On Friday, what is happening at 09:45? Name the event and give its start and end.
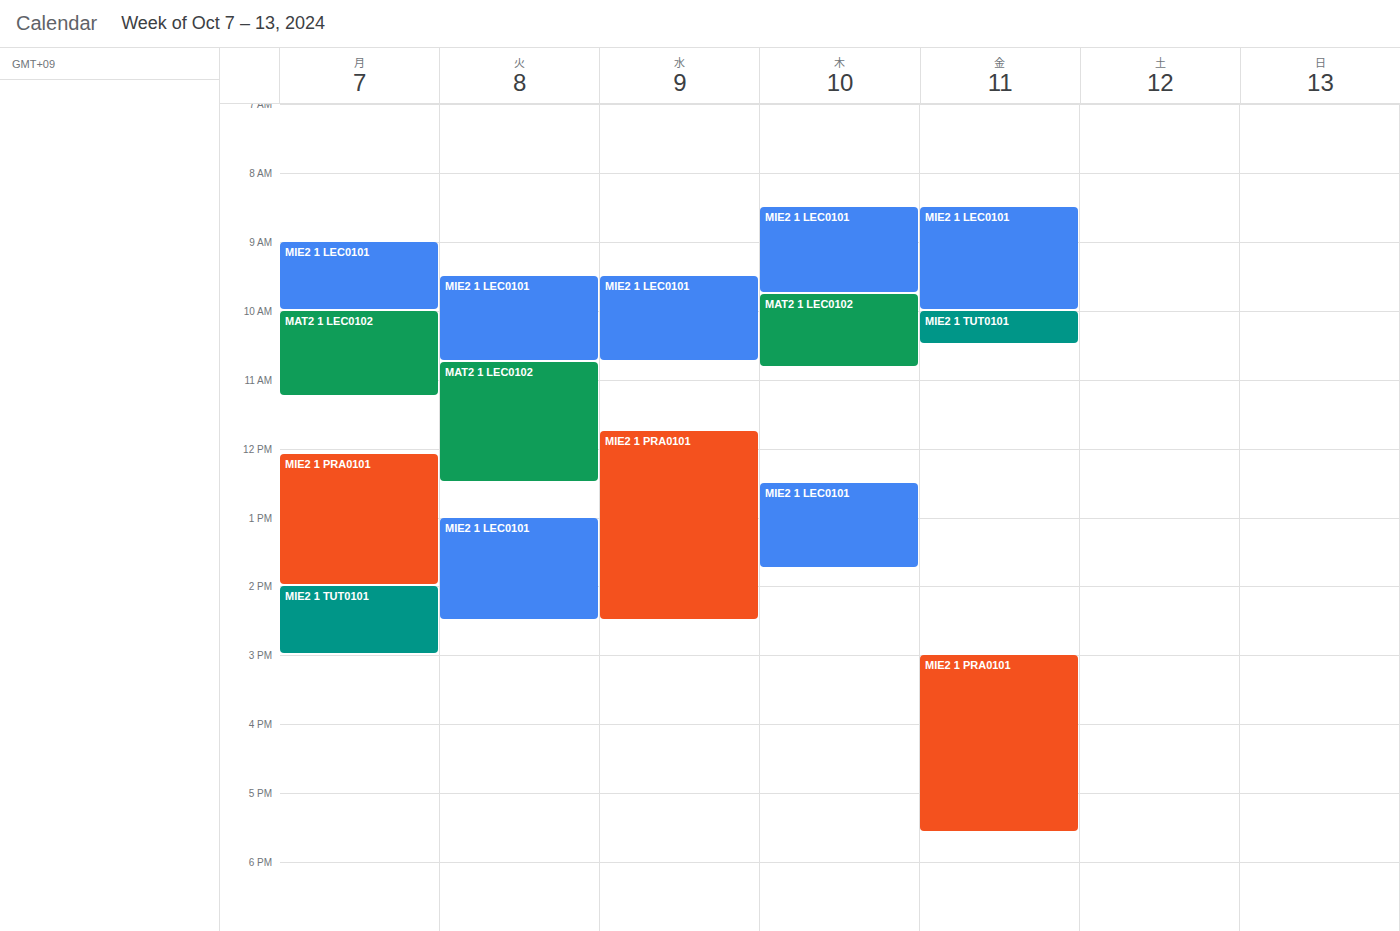
"MIE2 1 LEC0101", 08:30 to 10:00